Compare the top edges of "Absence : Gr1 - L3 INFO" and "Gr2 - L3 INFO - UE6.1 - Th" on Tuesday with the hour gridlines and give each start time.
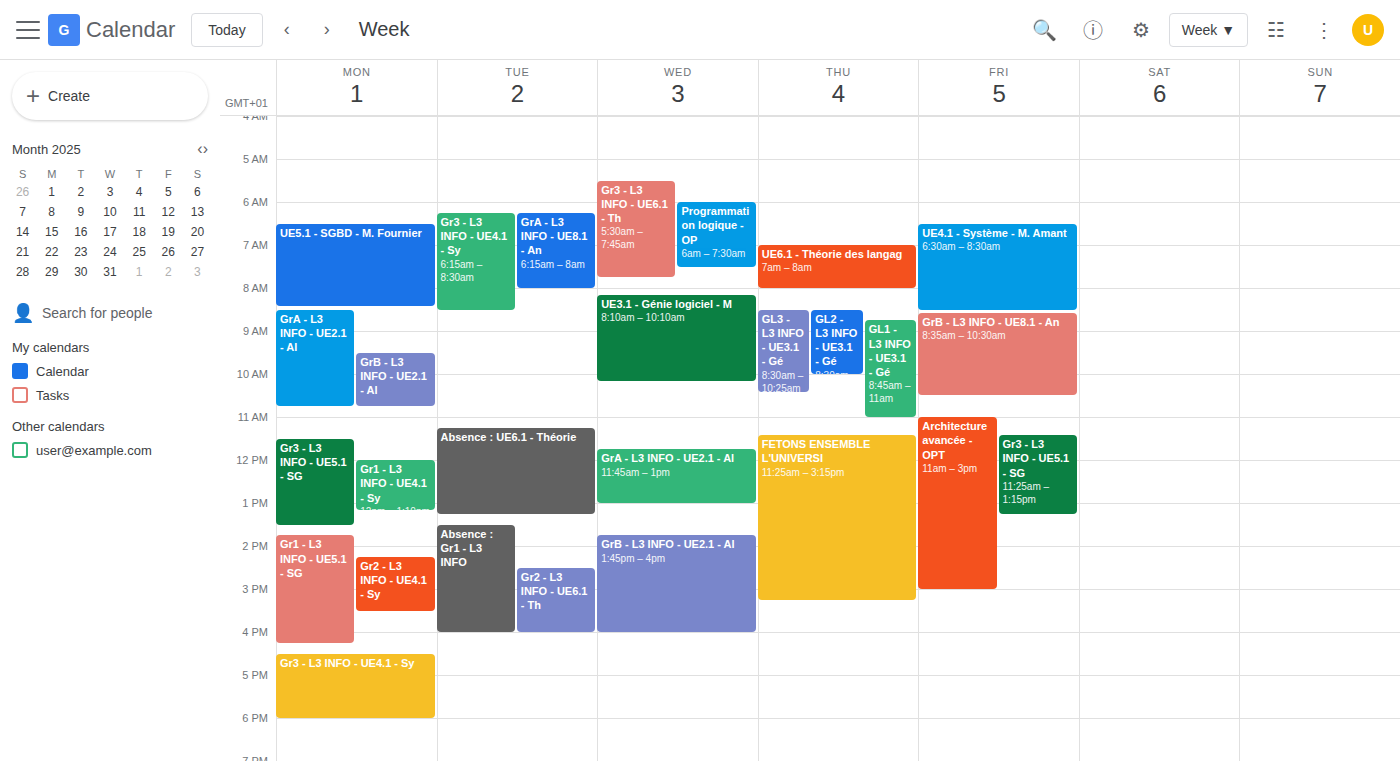
"Absence : Gr1 - L3 INFO": 1:30 PM, halfway between the 1 PM and 2 PM lines. "Gr2 - L3 INFO - UE6.1 - Th": 2:30 PM, halfway between the 2 PM and 3 PM lines.